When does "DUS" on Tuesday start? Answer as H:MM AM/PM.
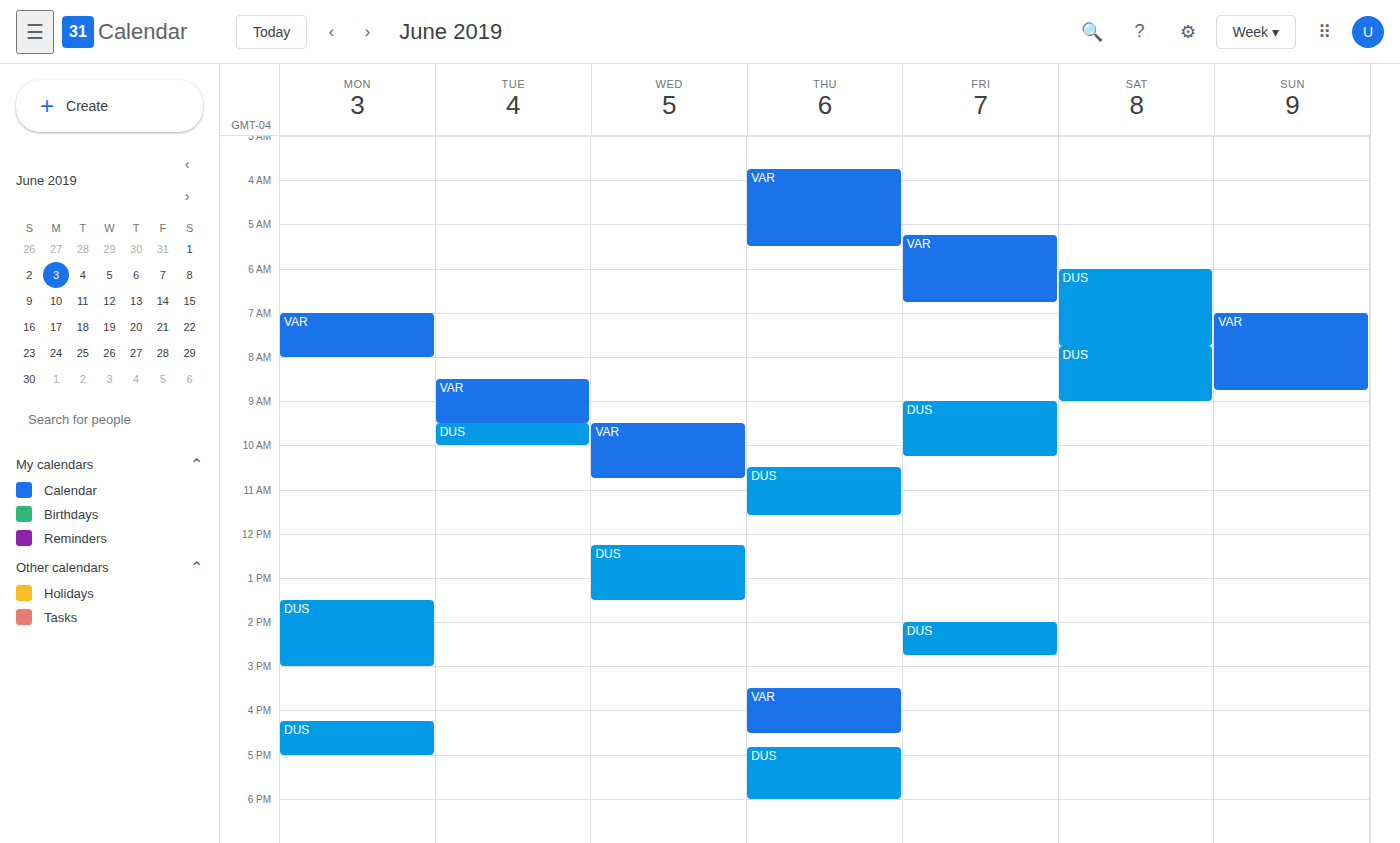
9:30 AM